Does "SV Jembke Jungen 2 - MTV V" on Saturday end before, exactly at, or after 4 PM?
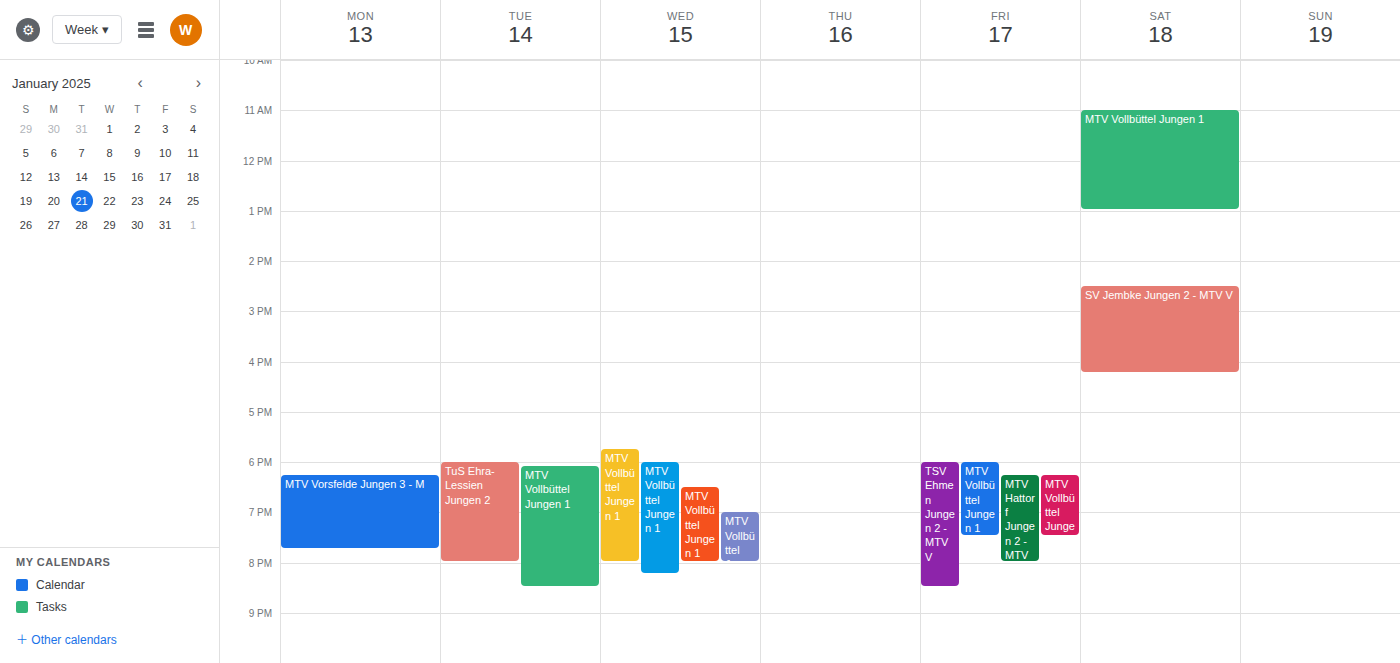
4:15 PM -- after 4 PM, 15 minutes below the 4 PM line.